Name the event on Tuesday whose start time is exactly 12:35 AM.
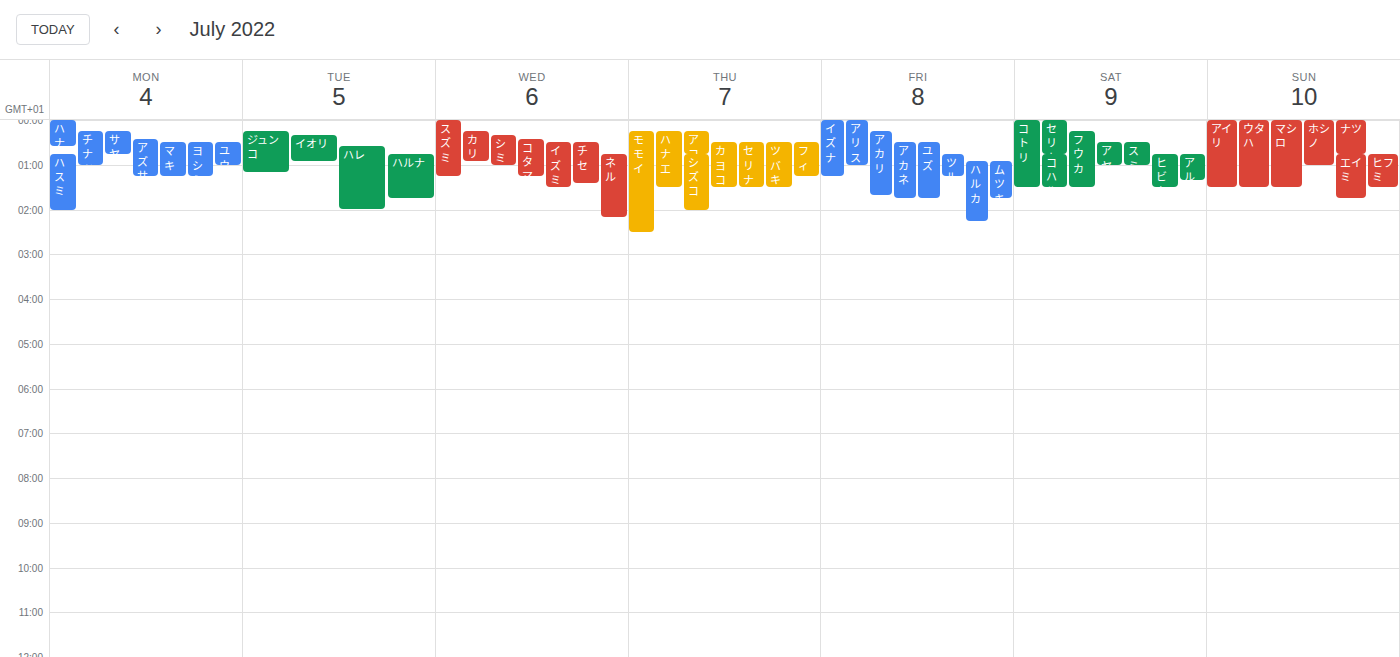
"ハレ"